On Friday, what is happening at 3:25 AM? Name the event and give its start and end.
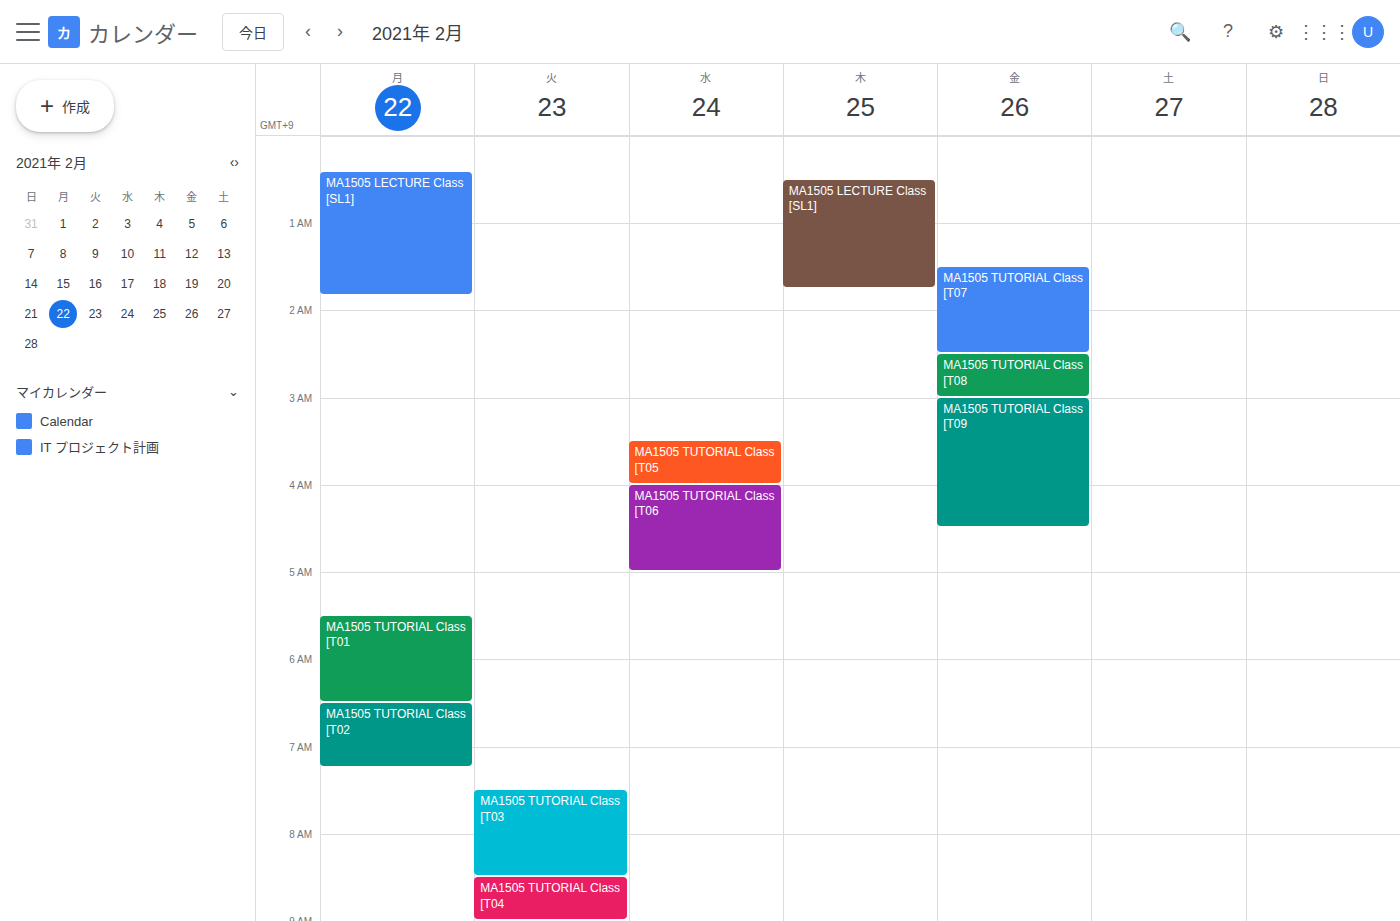
"MA1505 TUTORIAL Class [T09", 3:00 AM to 4:30 AM